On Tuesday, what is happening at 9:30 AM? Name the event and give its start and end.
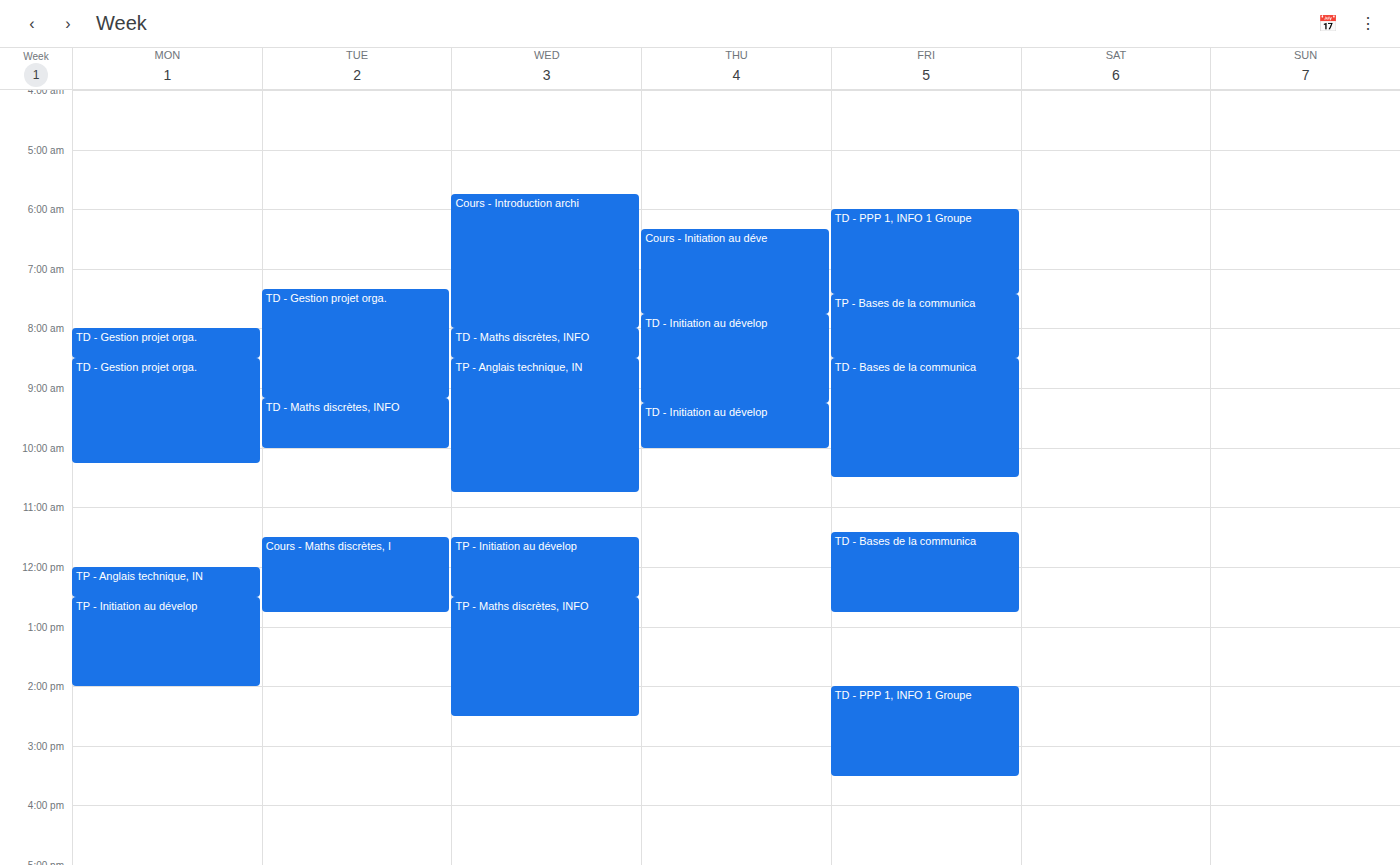
"TD - Maths discrètes, INFO", 9:10 AM to 10:00 AM